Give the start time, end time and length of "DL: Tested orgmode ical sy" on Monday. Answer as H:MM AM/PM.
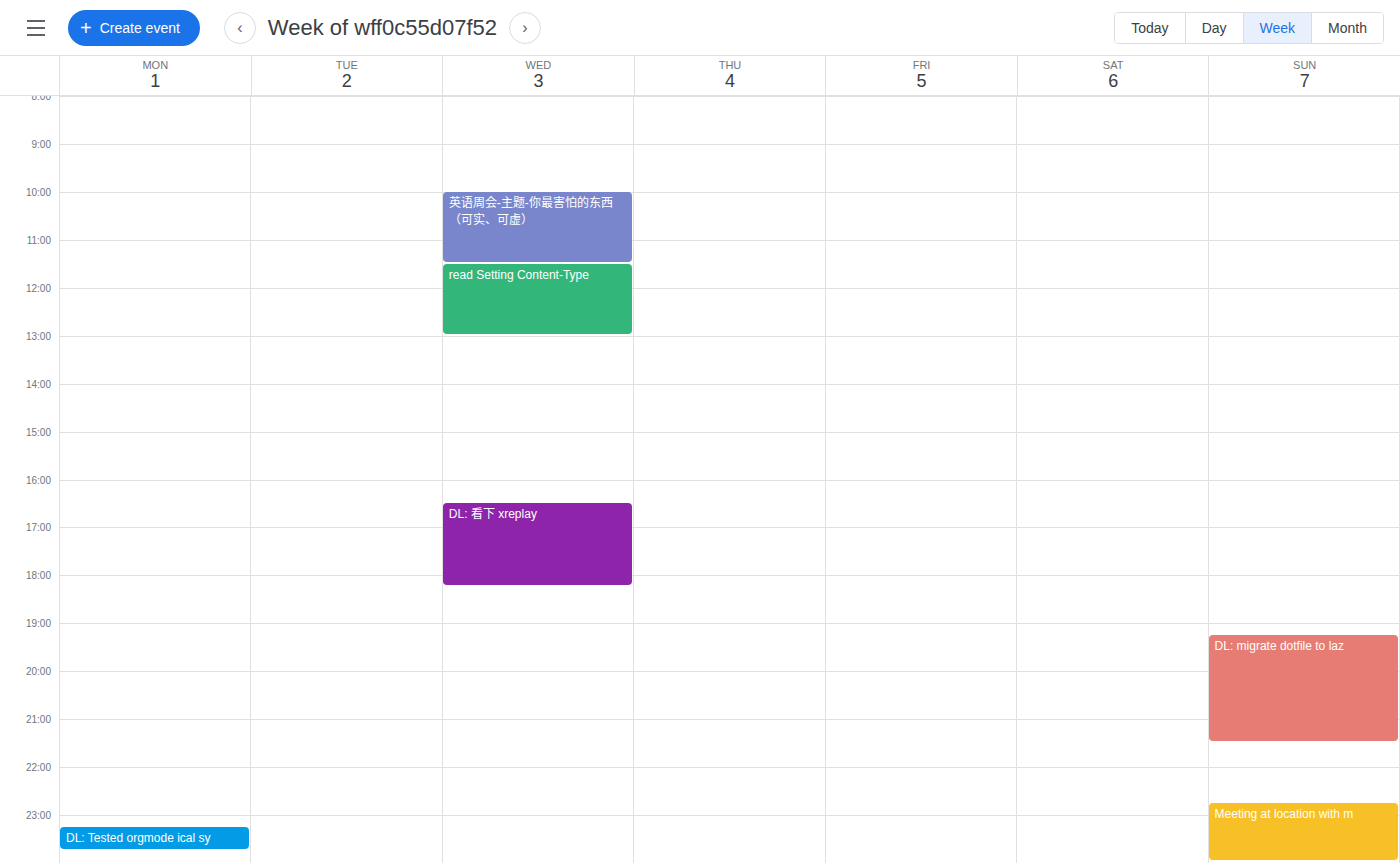
11:15 PM to 11:45 PM, 30 minutes